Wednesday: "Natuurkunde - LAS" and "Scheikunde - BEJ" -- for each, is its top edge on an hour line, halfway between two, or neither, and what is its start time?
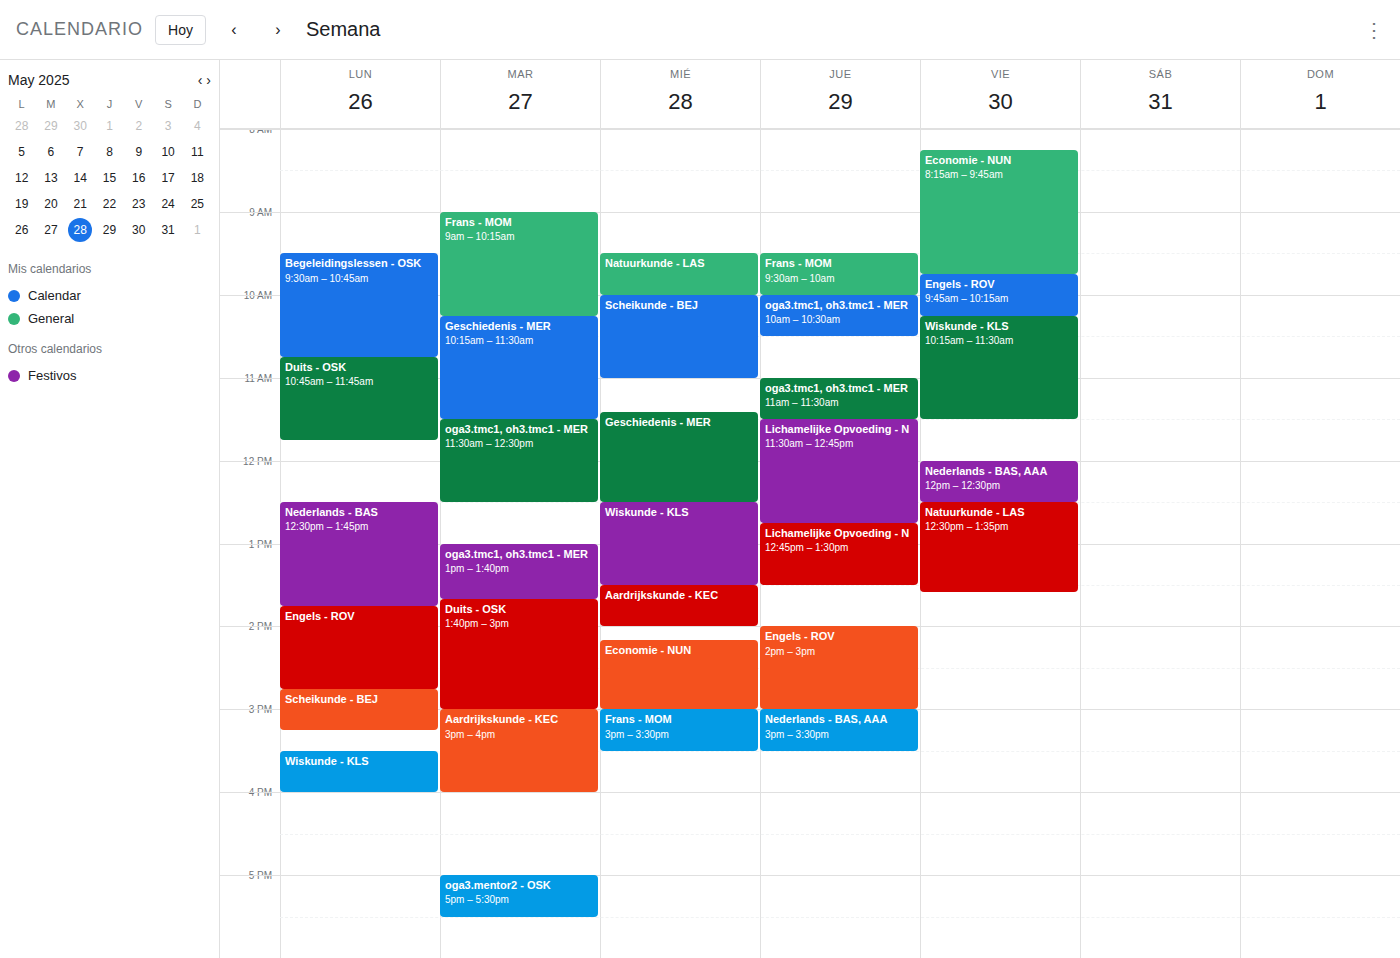
"Natuurkunde - LAS": 9:30 AM, halfway between the 9 AM and 10 AM lines. "Scheikunde - BEJ": 10:00 AM, exactly on the 10 AM line.